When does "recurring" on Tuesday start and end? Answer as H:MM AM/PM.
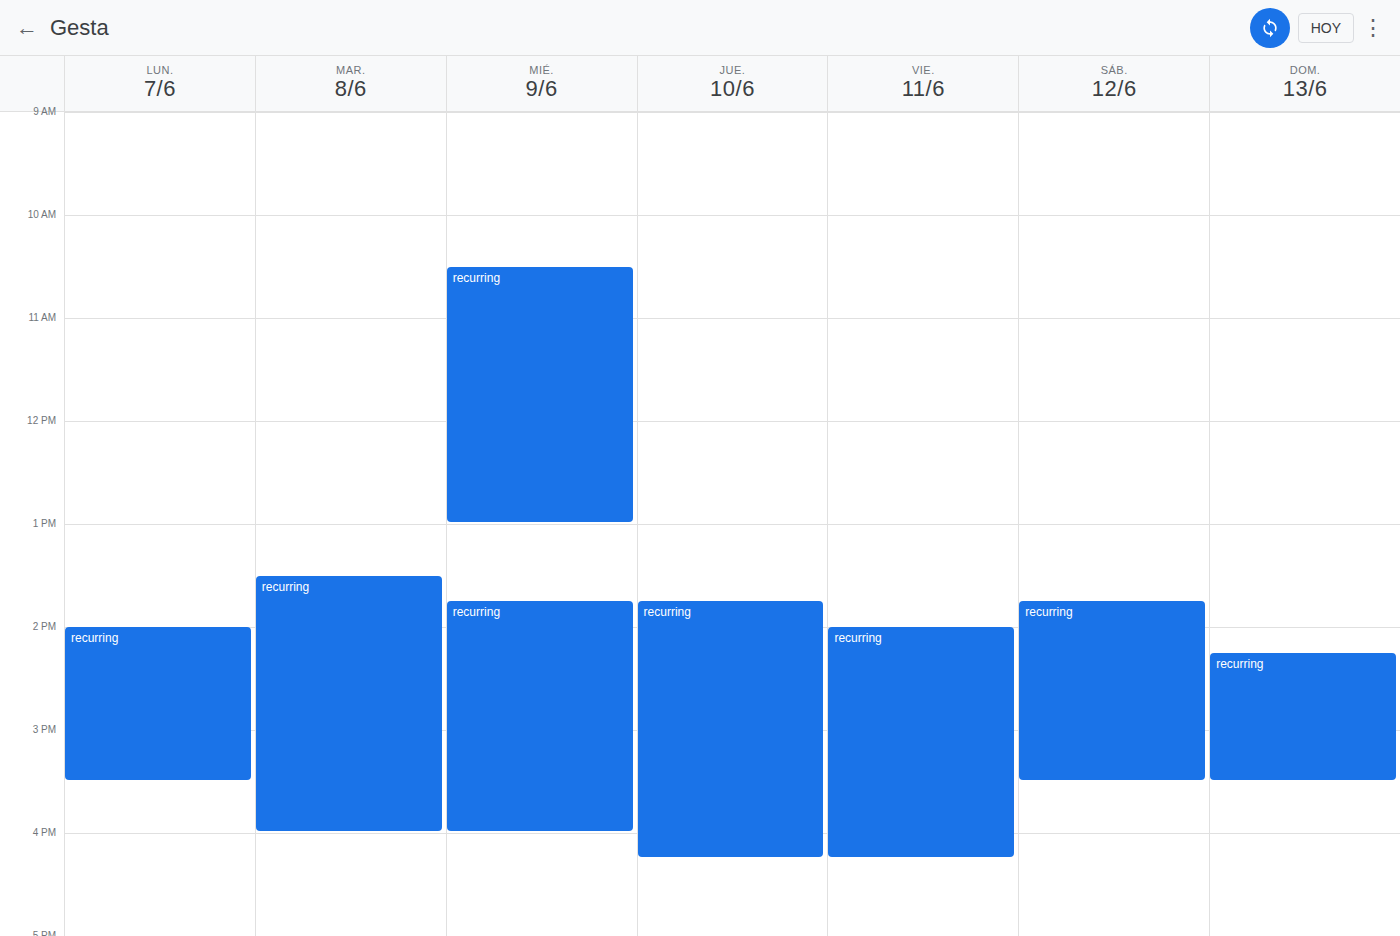
1:30 PM to 4:00 PM